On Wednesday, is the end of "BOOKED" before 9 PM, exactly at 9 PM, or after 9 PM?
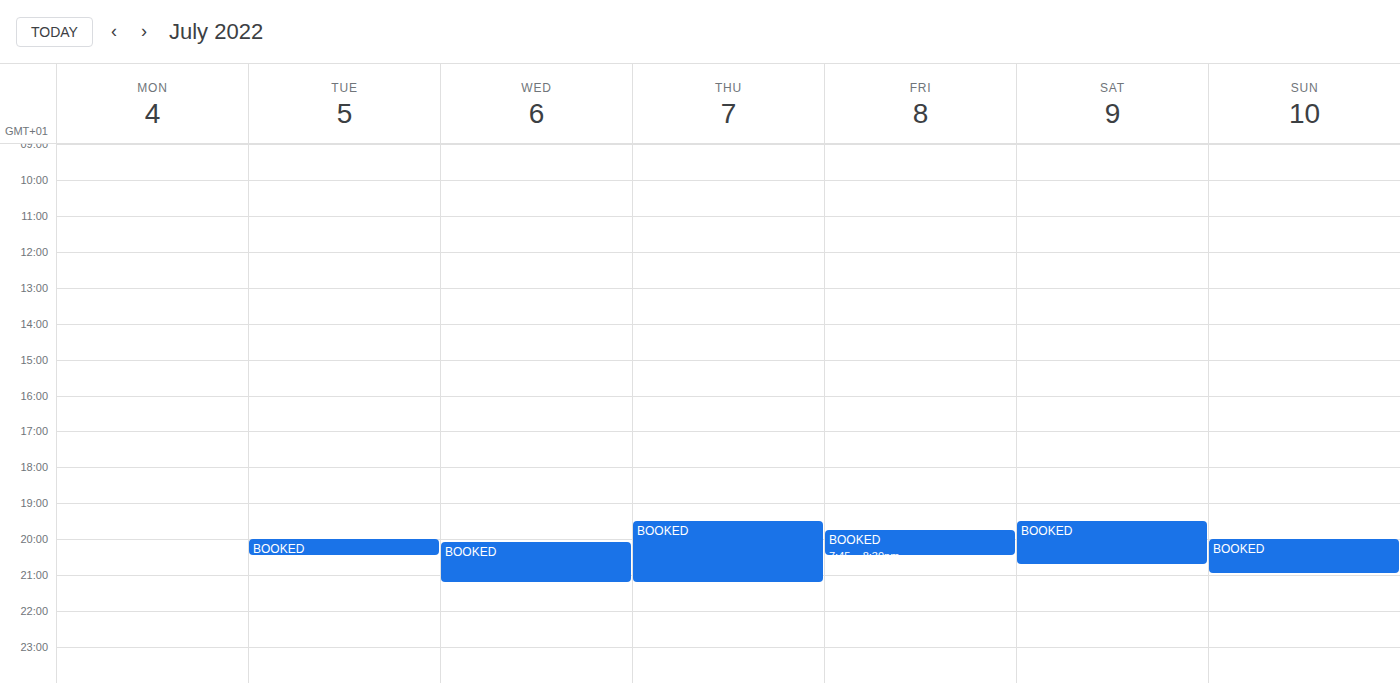
9:15 PM -- after 9 PM, 15 minutes below the 9 PM line.